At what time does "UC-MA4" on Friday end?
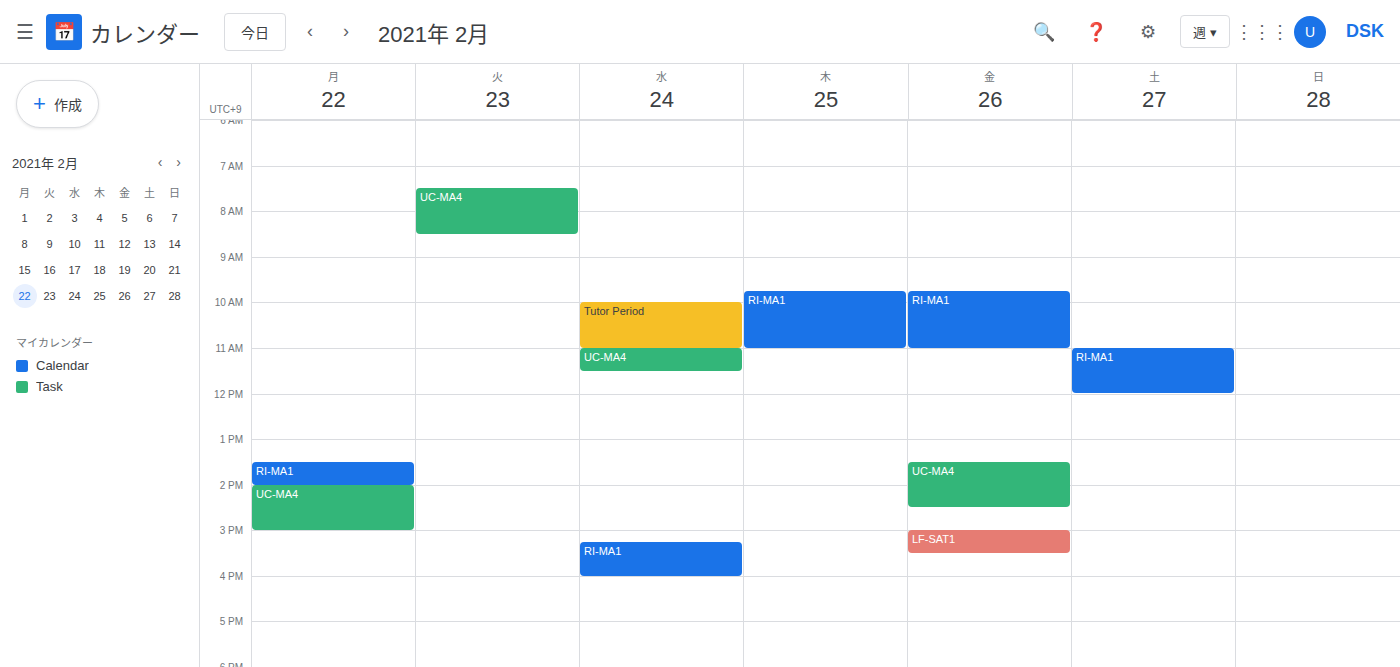
2:30 PM